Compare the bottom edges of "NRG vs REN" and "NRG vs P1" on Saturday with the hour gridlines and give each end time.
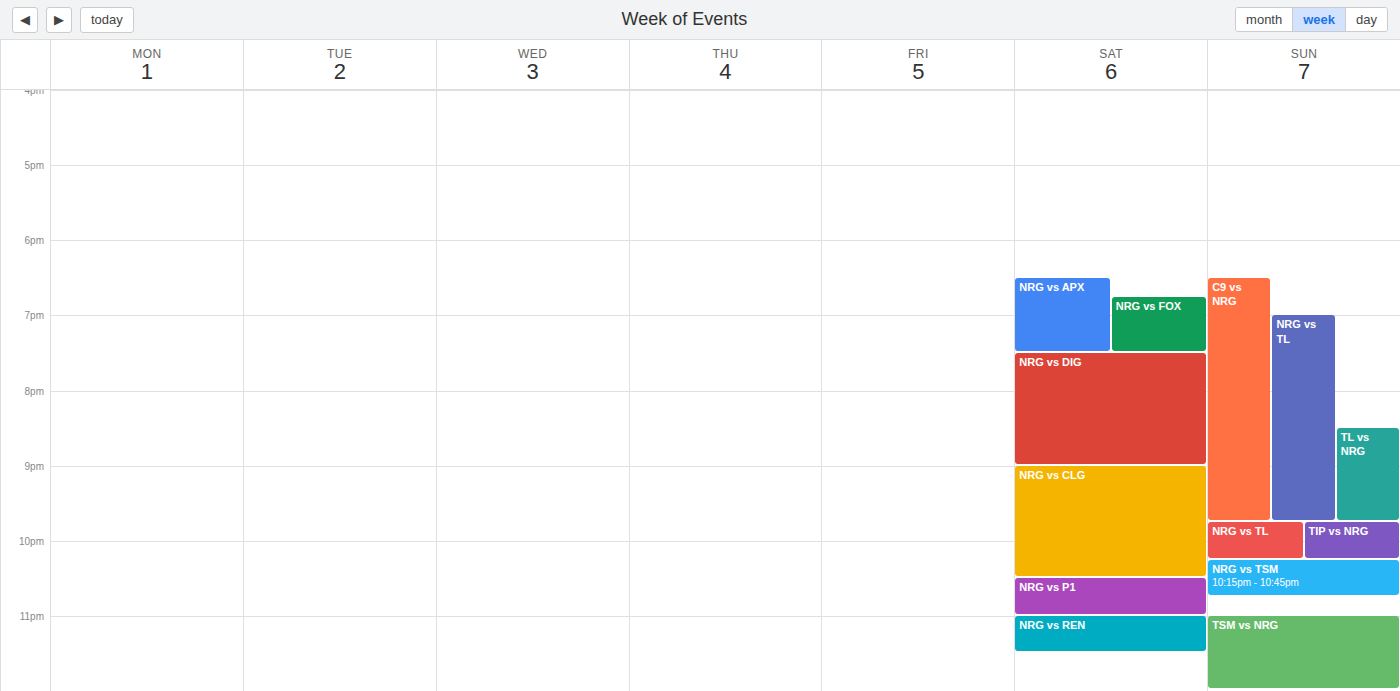
"NRG vs REN": 11:30 PM, halfway between the 11 PM and 12 AM lines. "NRG vs P1": 11:00 PM, exactly on the 11 PM line.